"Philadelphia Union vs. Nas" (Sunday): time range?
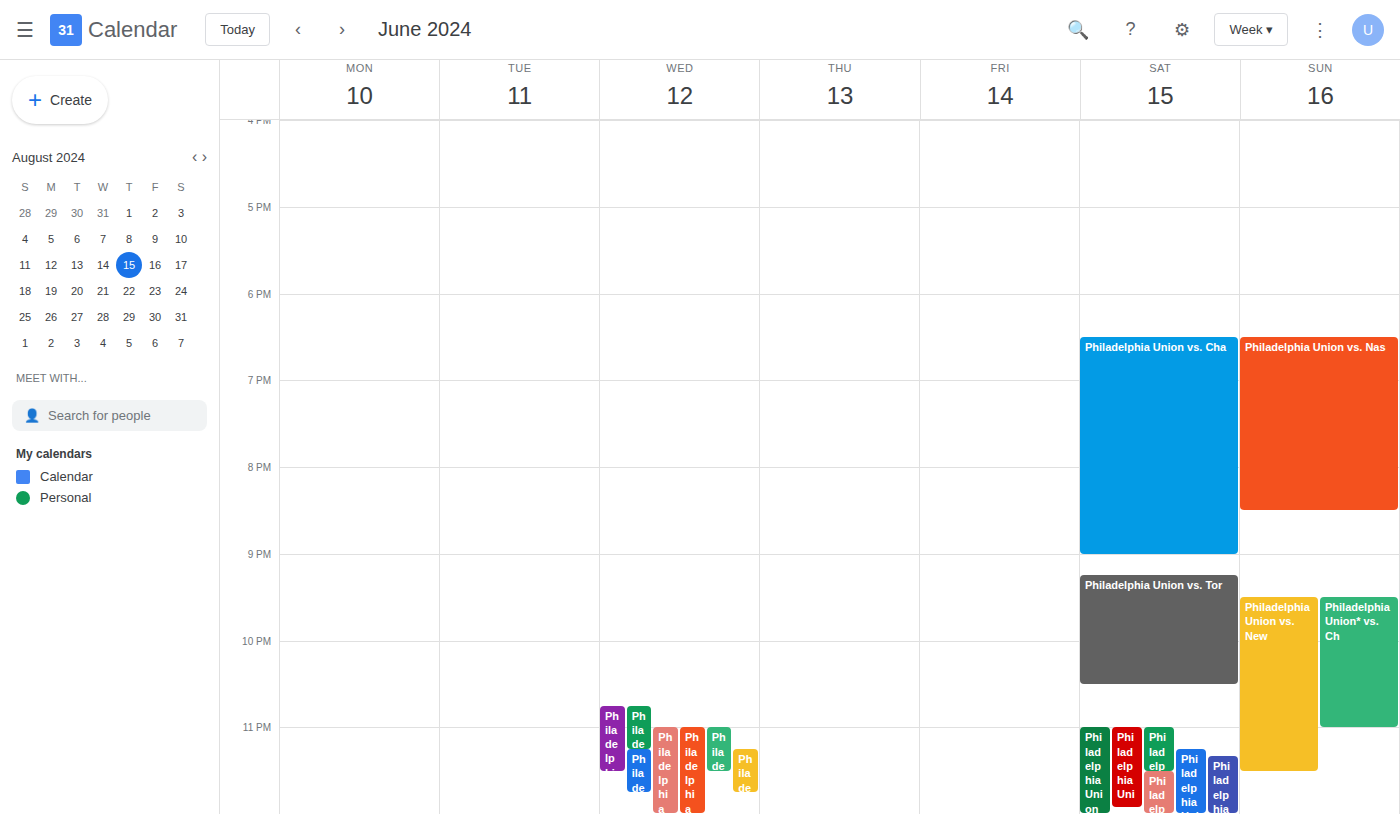
18:30 to 20:30